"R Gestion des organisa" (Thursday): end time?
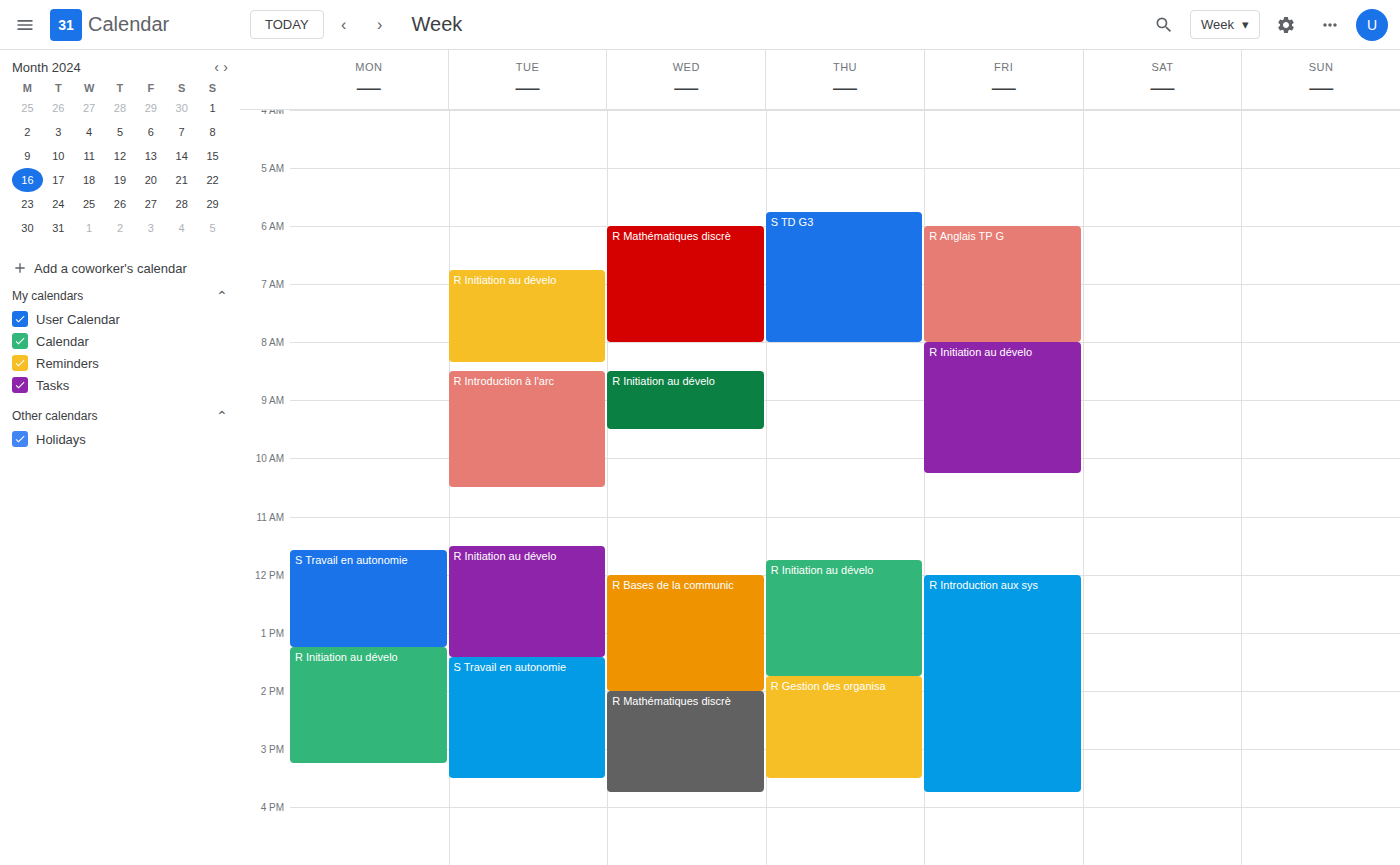
3:30 PM